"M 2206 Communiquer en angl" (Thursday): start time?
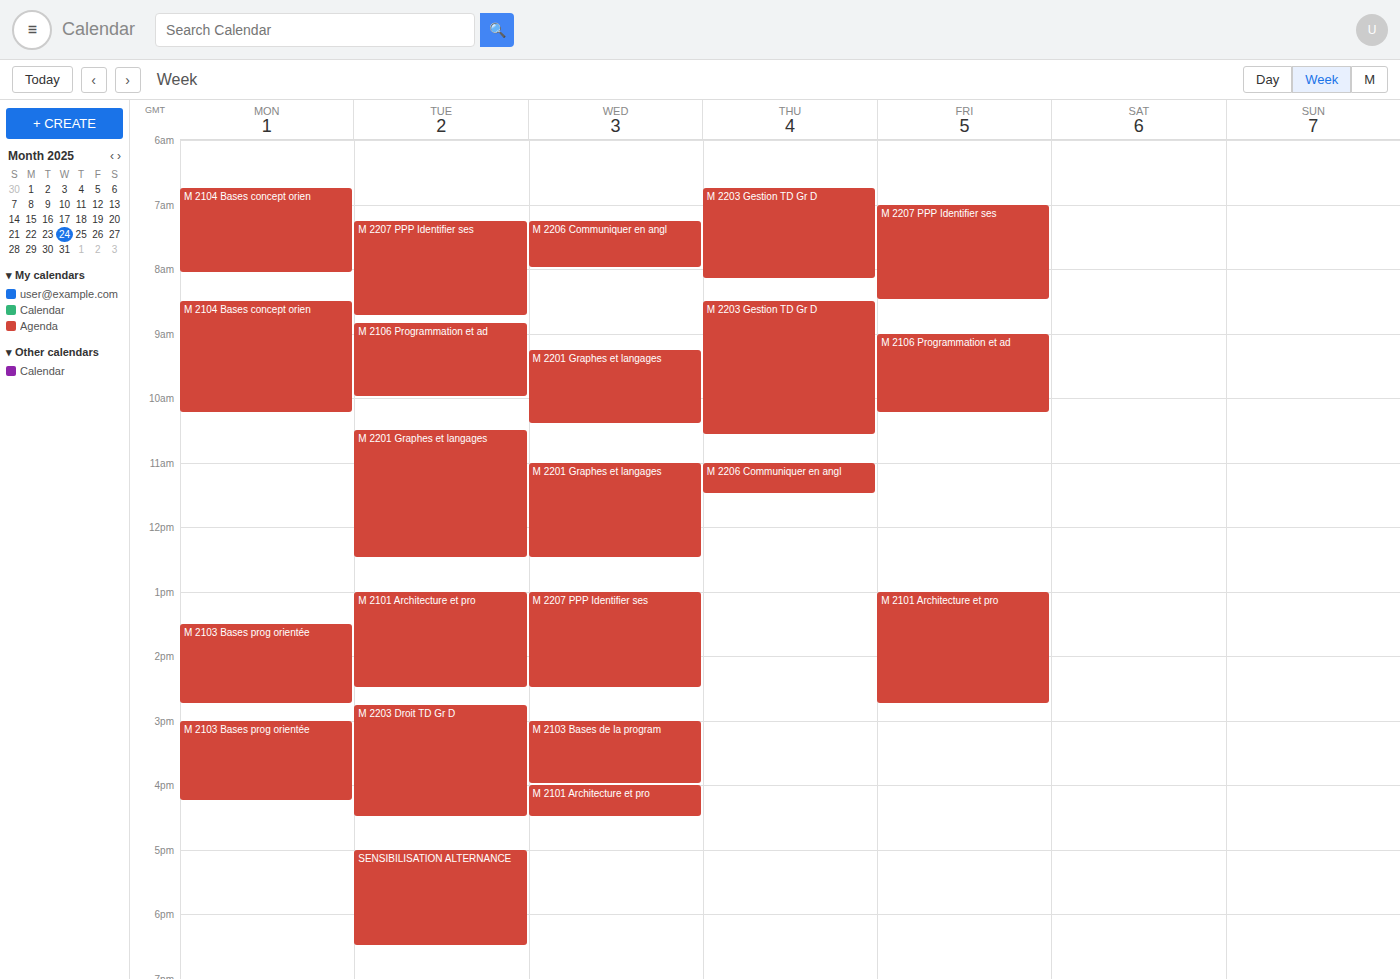
11:00